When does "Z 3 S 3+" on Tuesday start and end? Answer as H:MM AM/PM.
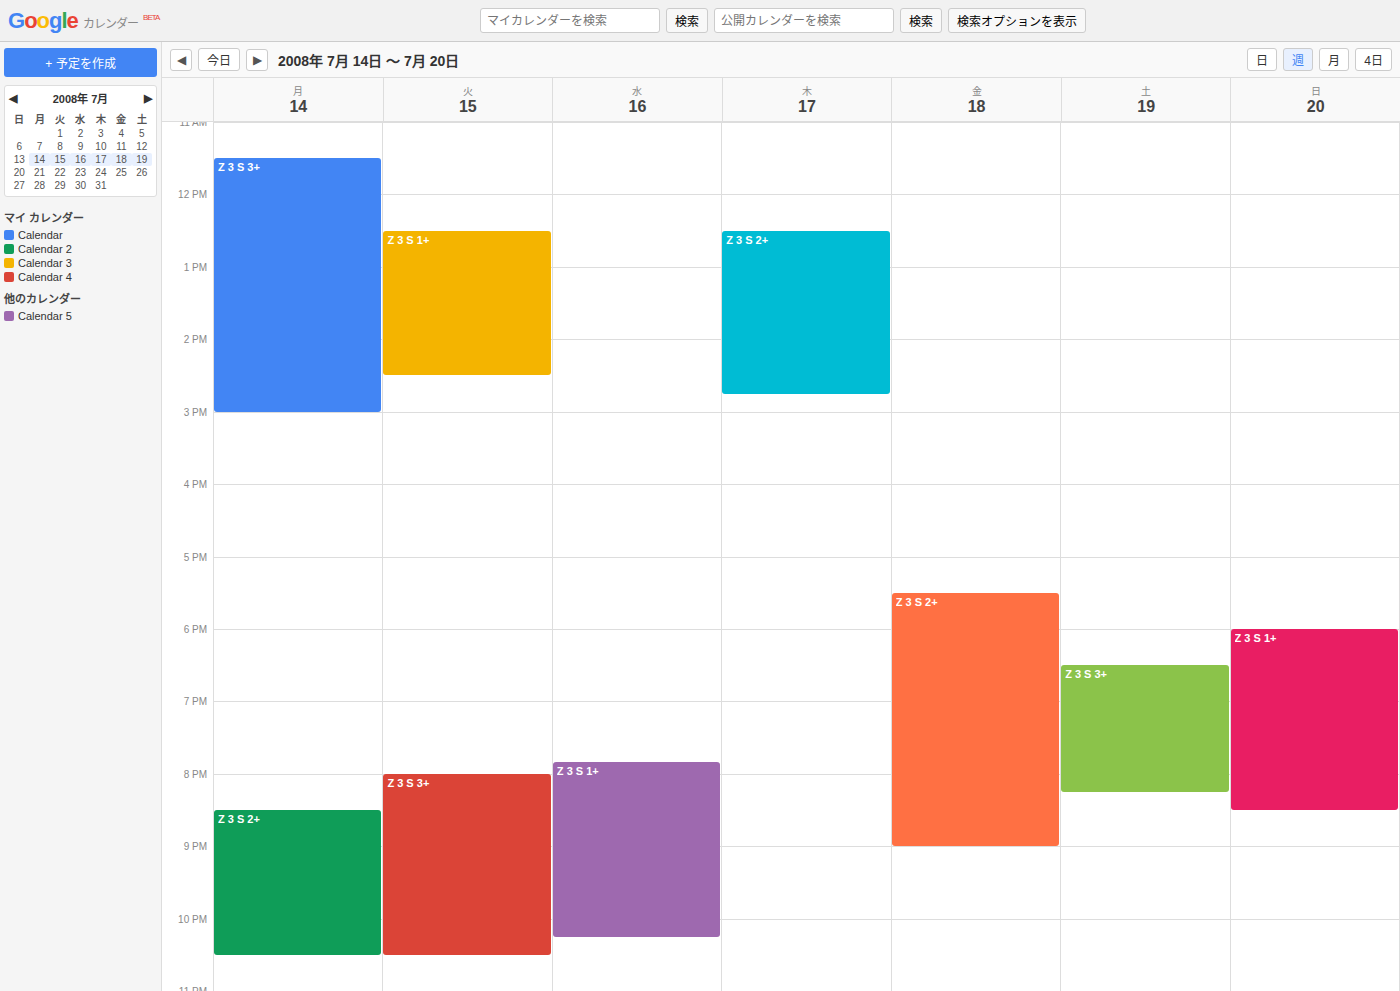
8:00 PM to 10:30 PM